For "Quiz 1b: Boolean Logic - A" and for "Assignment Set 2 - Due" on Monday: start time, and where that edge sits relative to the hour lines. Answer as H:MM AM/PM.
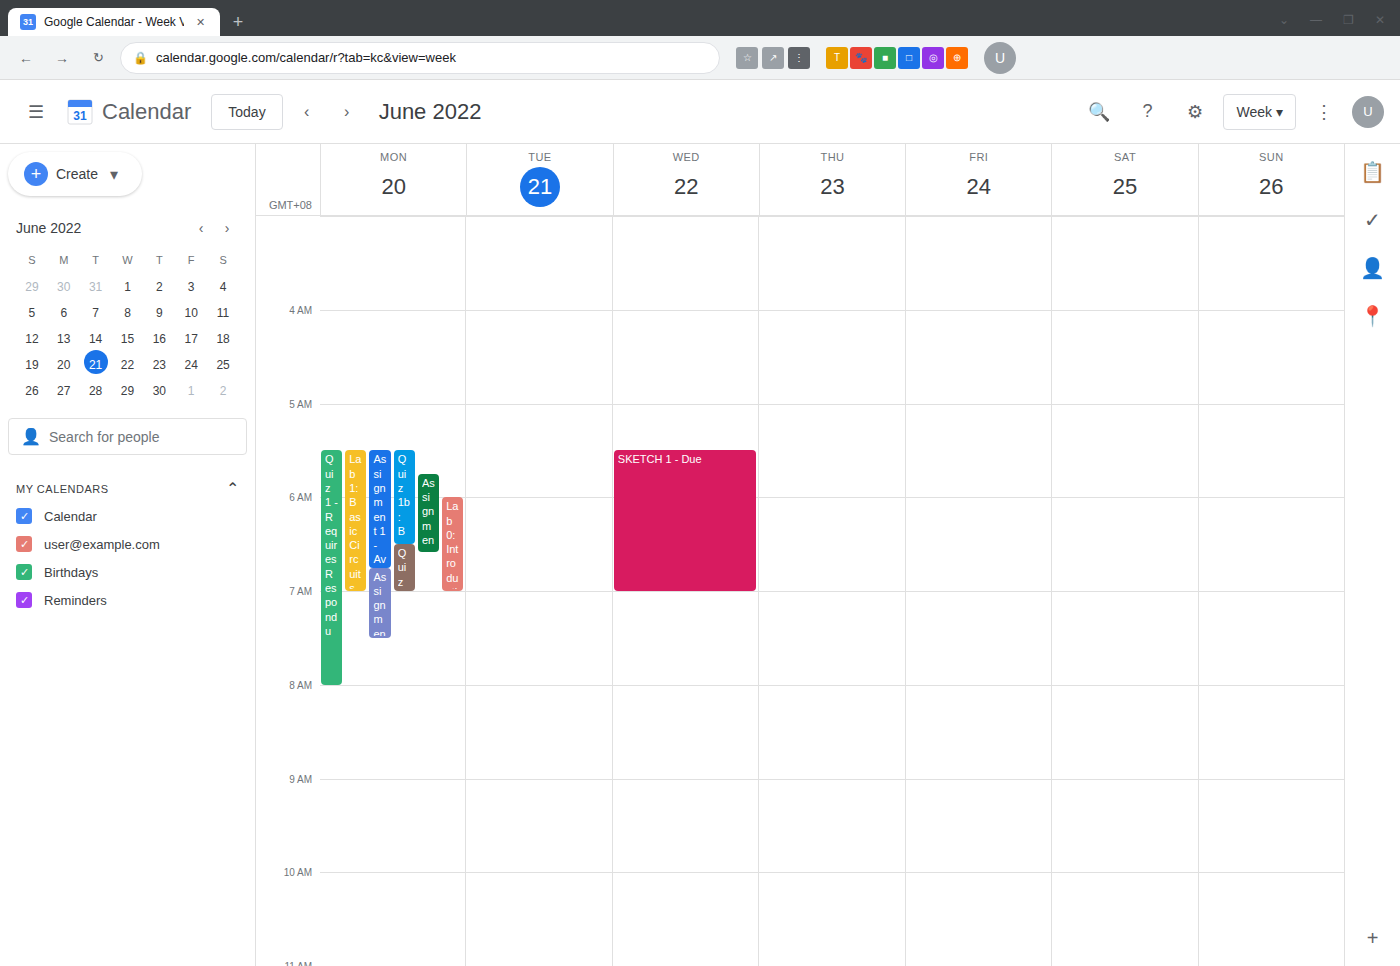
"Quiz 1b: Boolean Logic - A": 5:30 AM, halfway between the 5 AM and 6 AM lines. "Assignment Set 2 - Due": 5:45 AM, neither: three quarters of the way from the 5 AM line to the 6 AM line.